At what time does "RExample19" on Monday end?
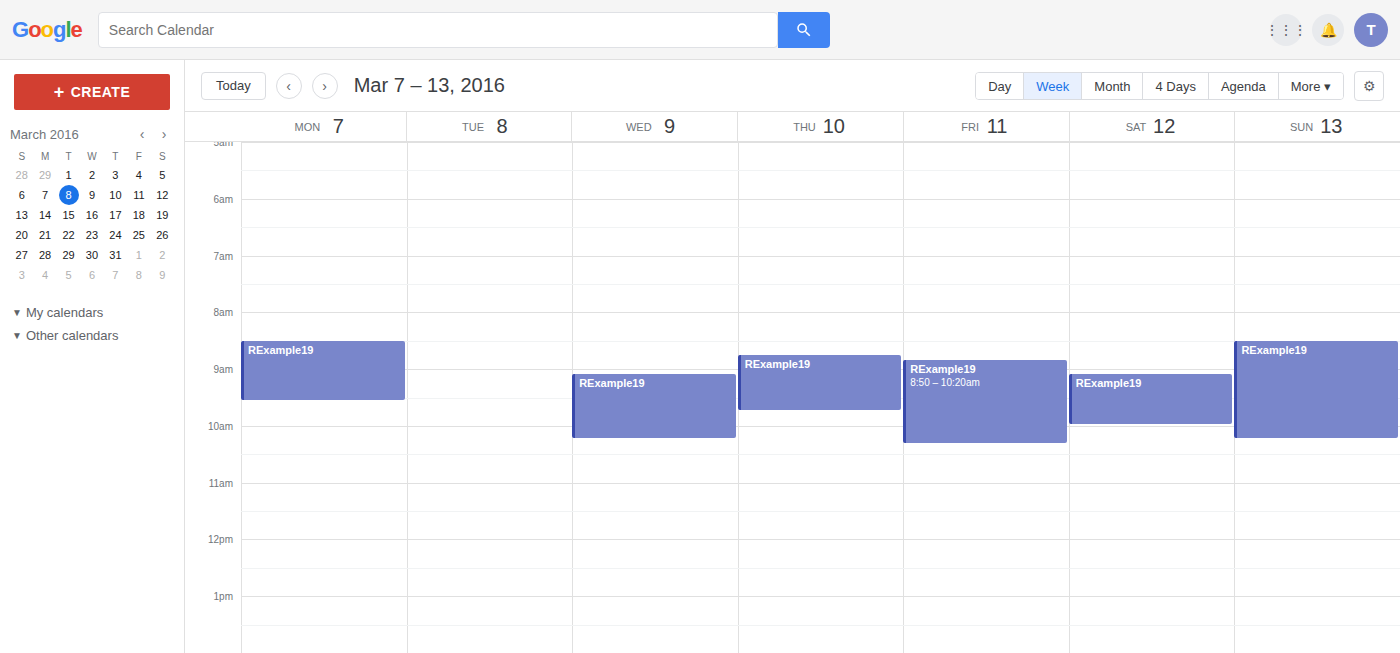
9:35 AM